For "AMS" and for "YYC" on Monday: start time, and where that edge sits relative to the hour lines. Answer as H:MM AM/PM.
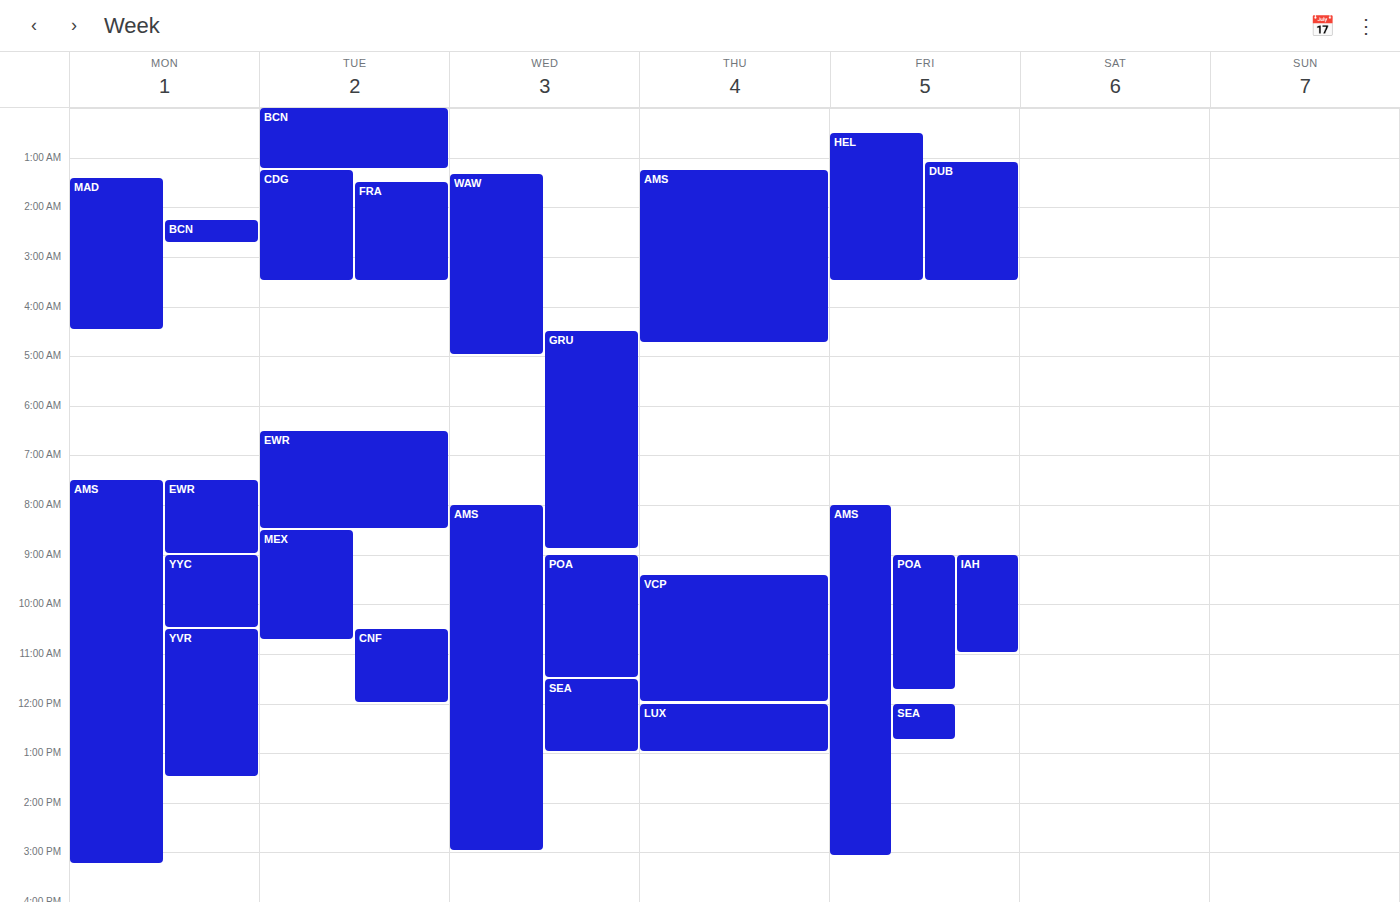
"AMS": 7:30 AM, halfway between the 7 AM and 8 AM lines. "YYC": 9:00 AM, exactly on the 9 AM line.